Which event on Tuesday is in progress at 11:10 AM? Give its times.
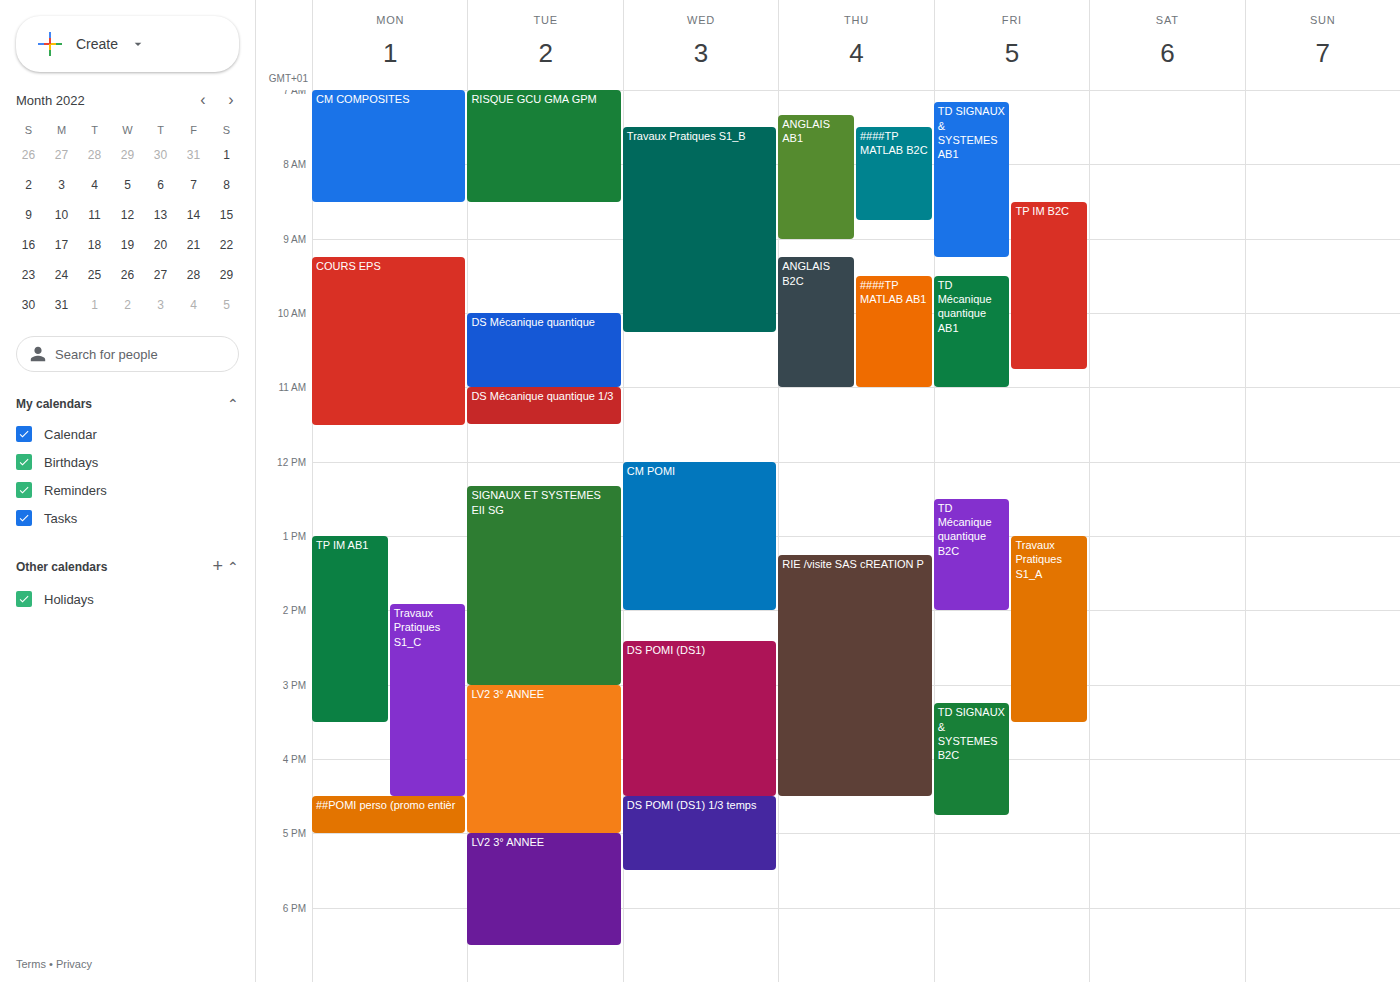
"DS Mécanique quantique 1/3", 11:00 AM to 11:30 AM